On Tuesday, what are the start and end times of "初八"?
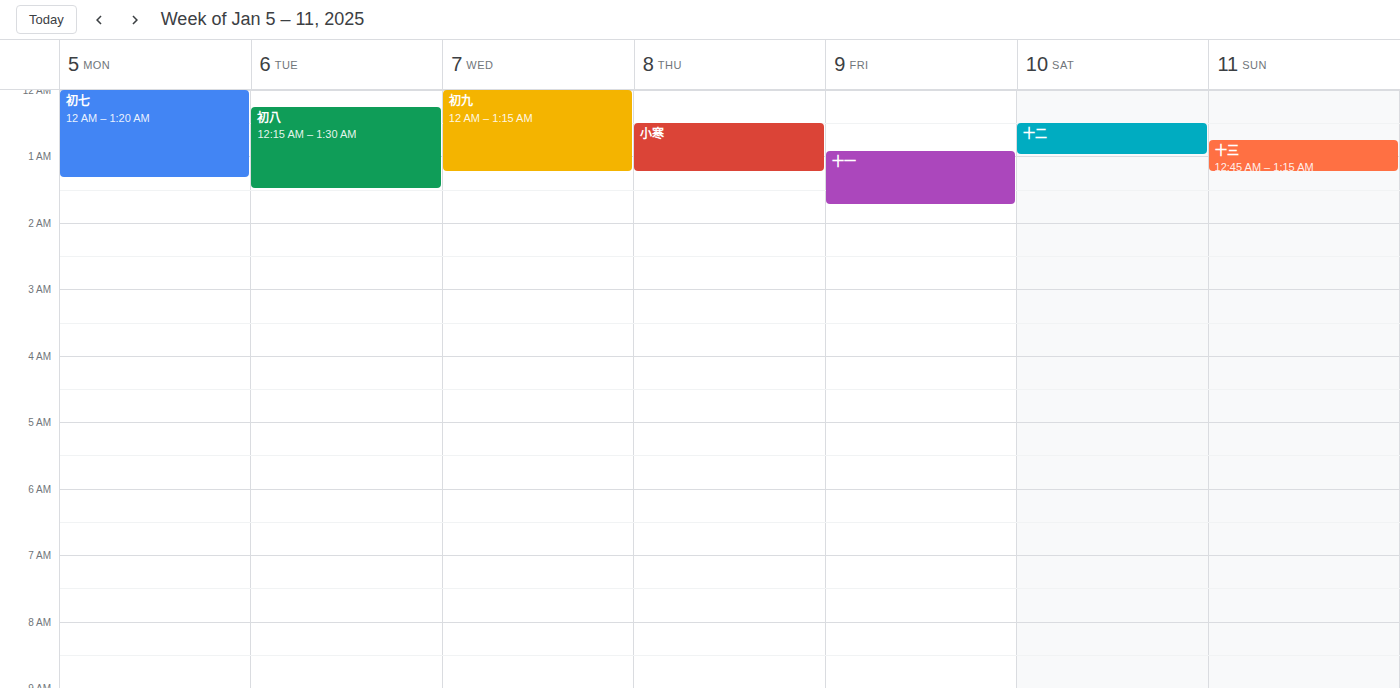
12:15 AM to 1:30 AM